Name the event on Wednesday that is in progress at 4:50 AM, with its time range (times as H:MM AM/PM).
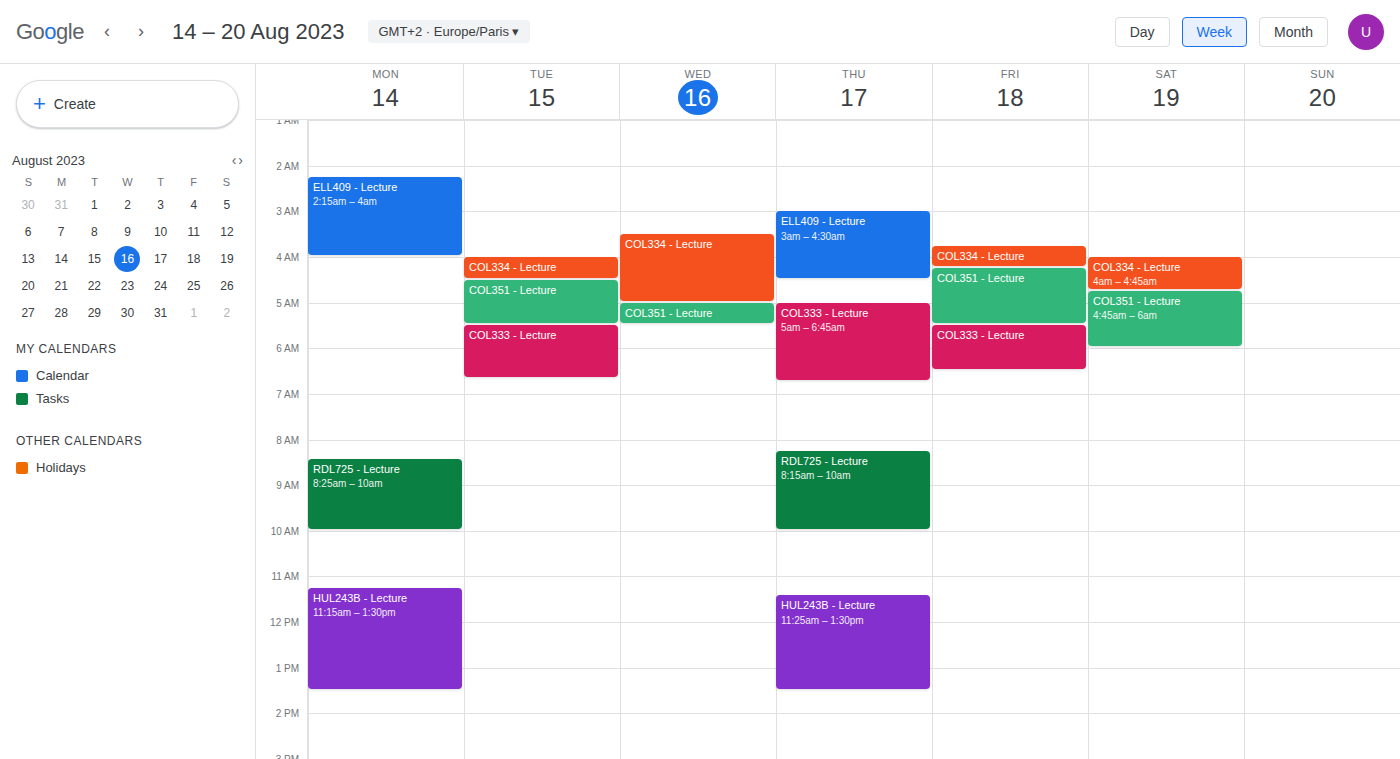
"COL334 - Lecture", 3:30 AM to 5:00 AM